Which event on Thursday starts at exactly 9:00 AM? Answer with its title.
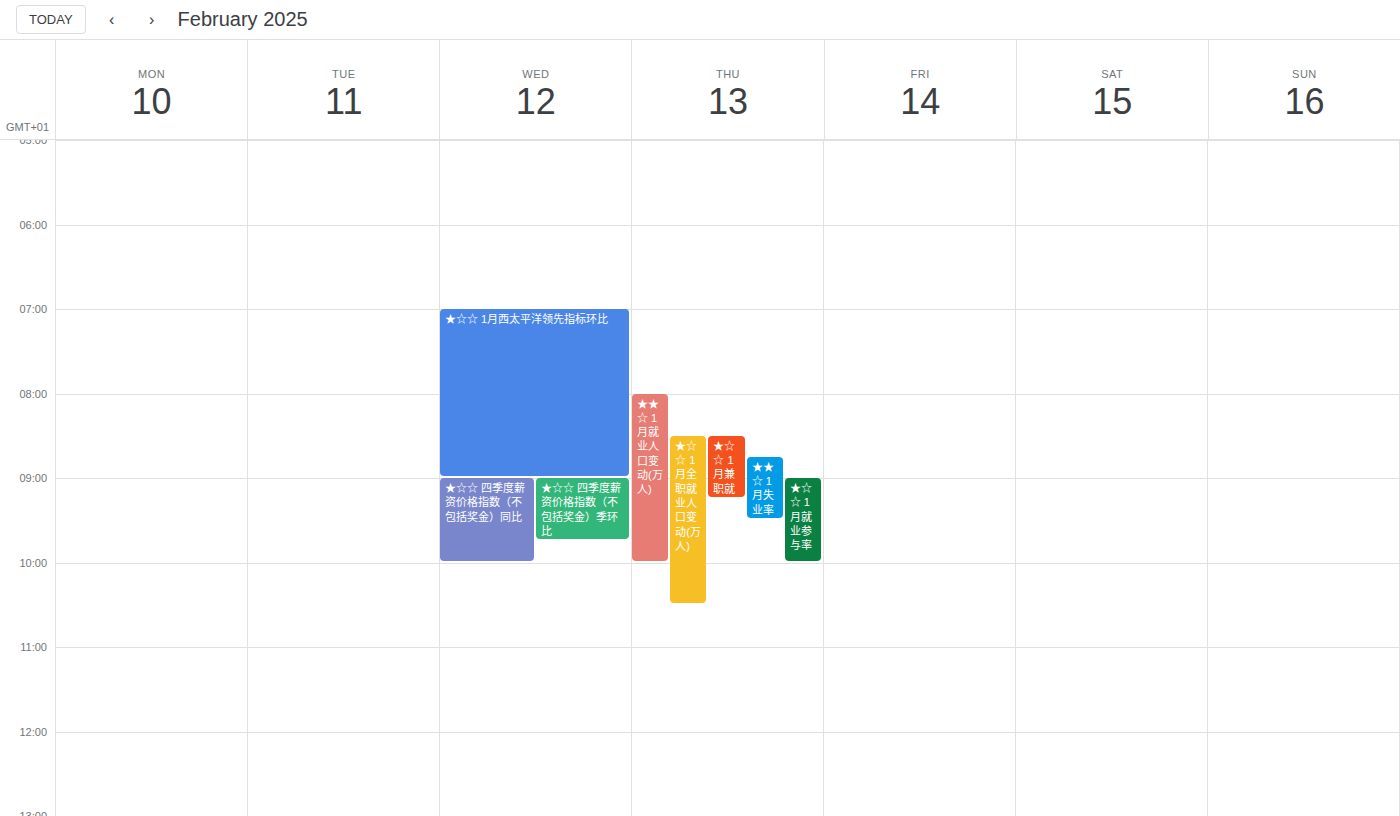
"★☆☆ 1月就业参与率"